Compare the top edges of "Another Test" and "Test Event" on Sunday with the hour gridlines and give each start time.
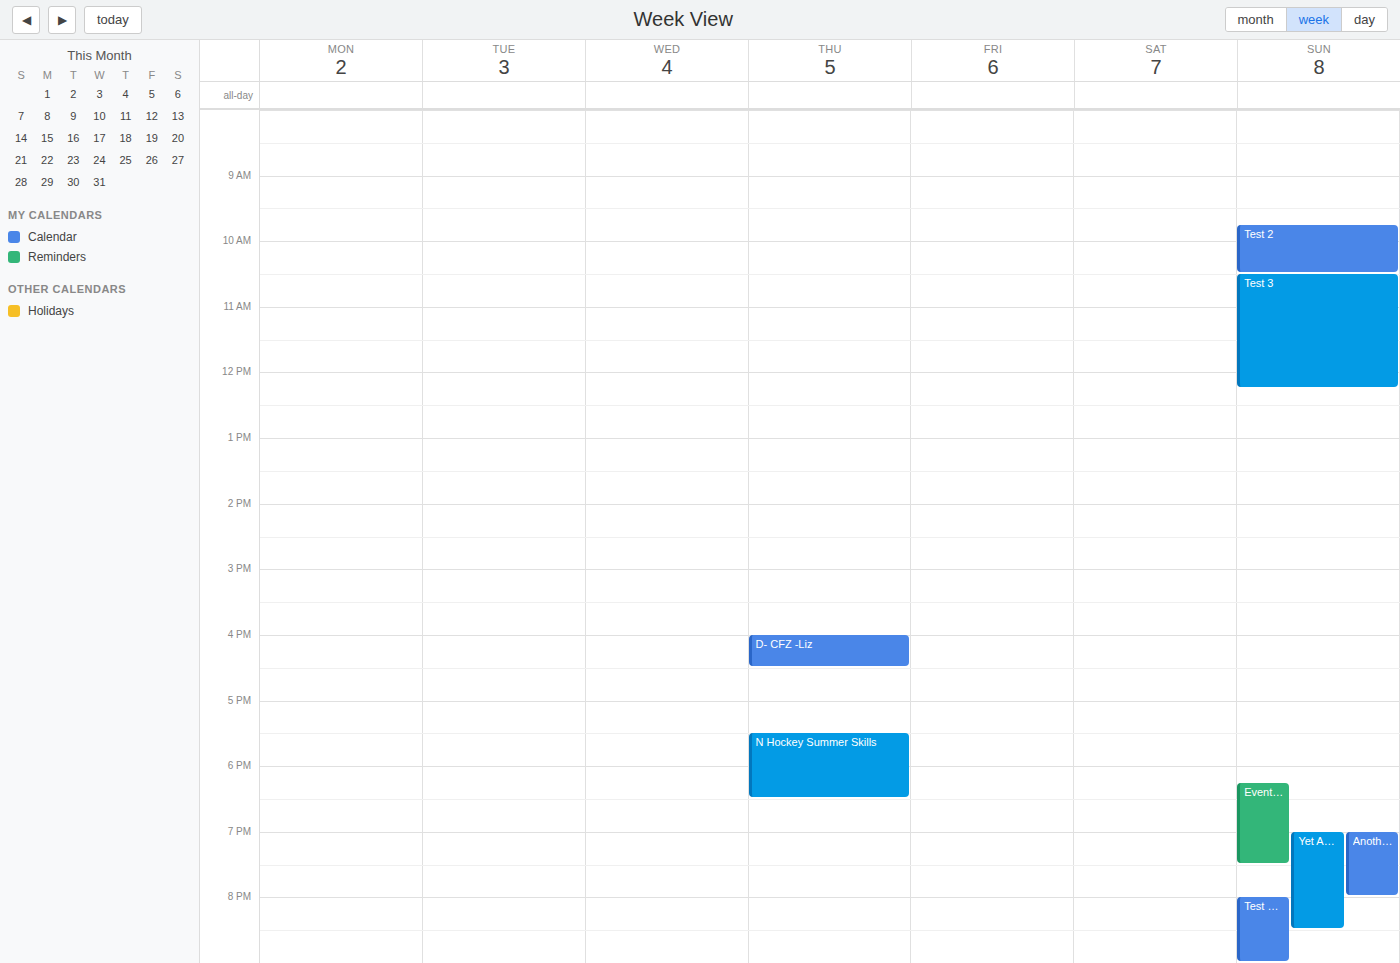
"Another Test": 7:00 PM, exactly on the 7 PM line. "Test Event": 8:00 PM, exactly on the 8 PM line.